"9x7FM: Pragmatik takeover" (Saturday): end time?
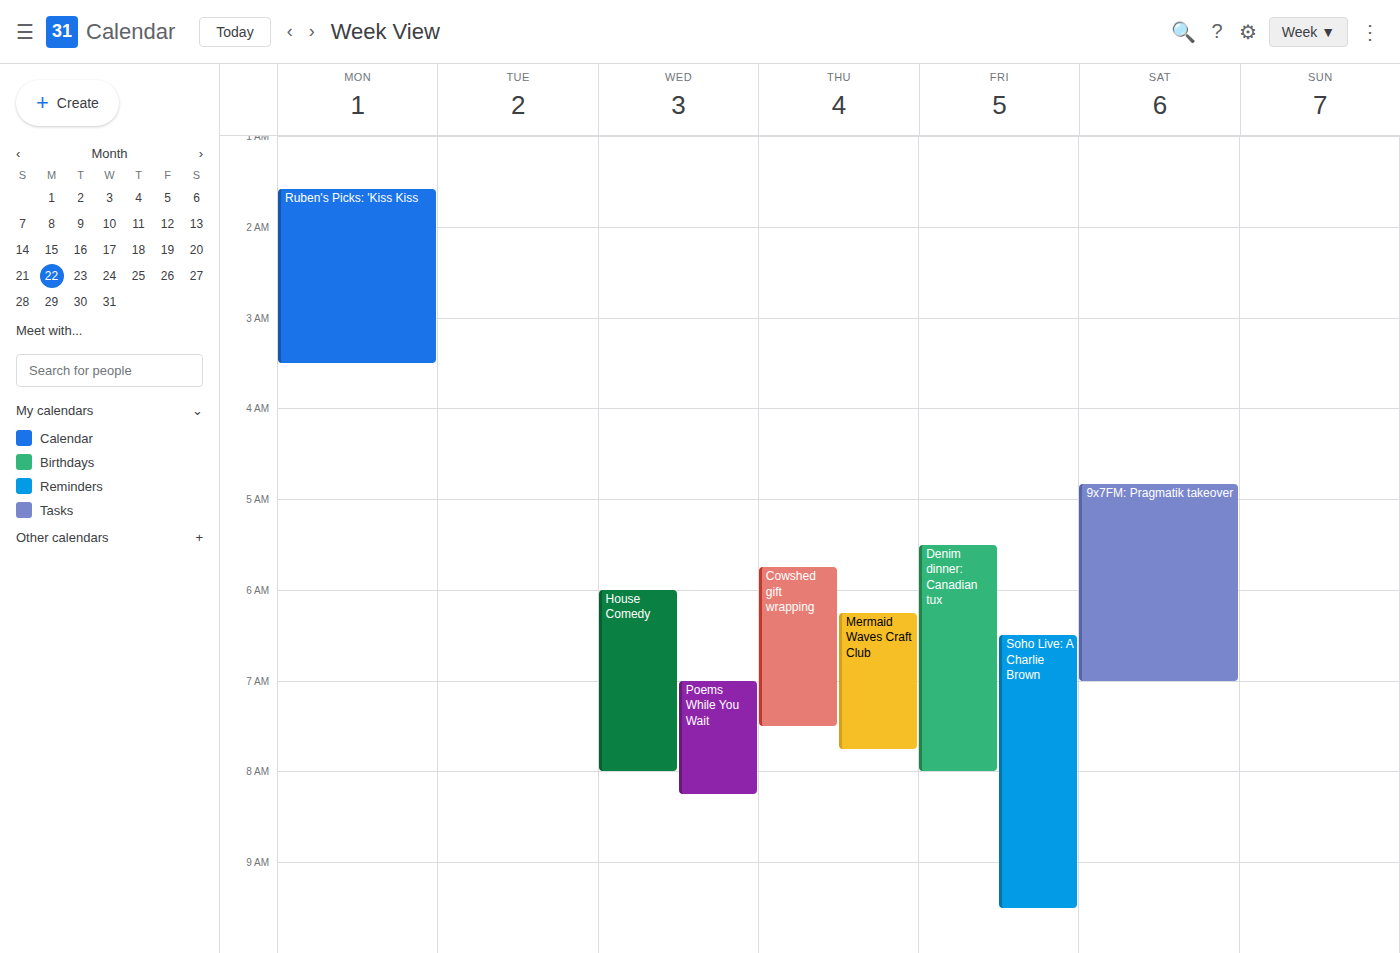
07:00